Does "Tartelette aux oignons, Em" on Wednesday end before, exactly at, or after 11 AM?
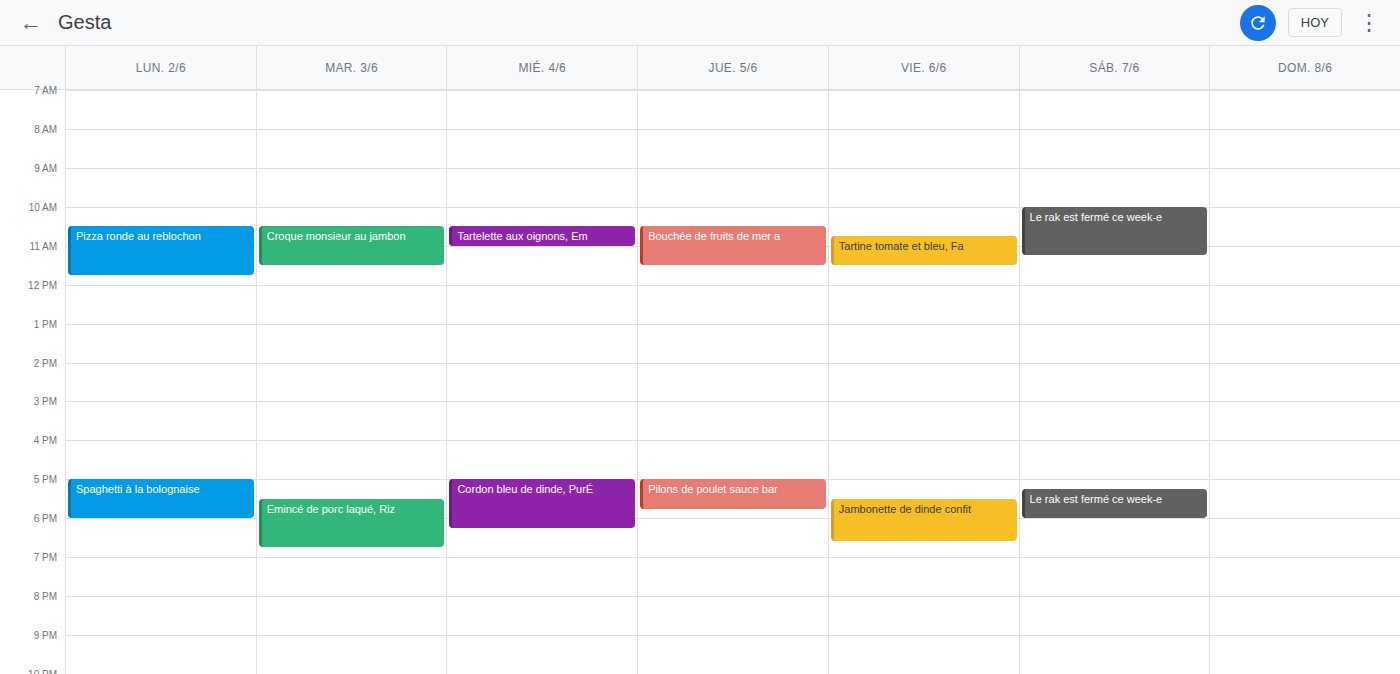
11:00 AM -- exactly at 11 AM, on the 11 AM line.